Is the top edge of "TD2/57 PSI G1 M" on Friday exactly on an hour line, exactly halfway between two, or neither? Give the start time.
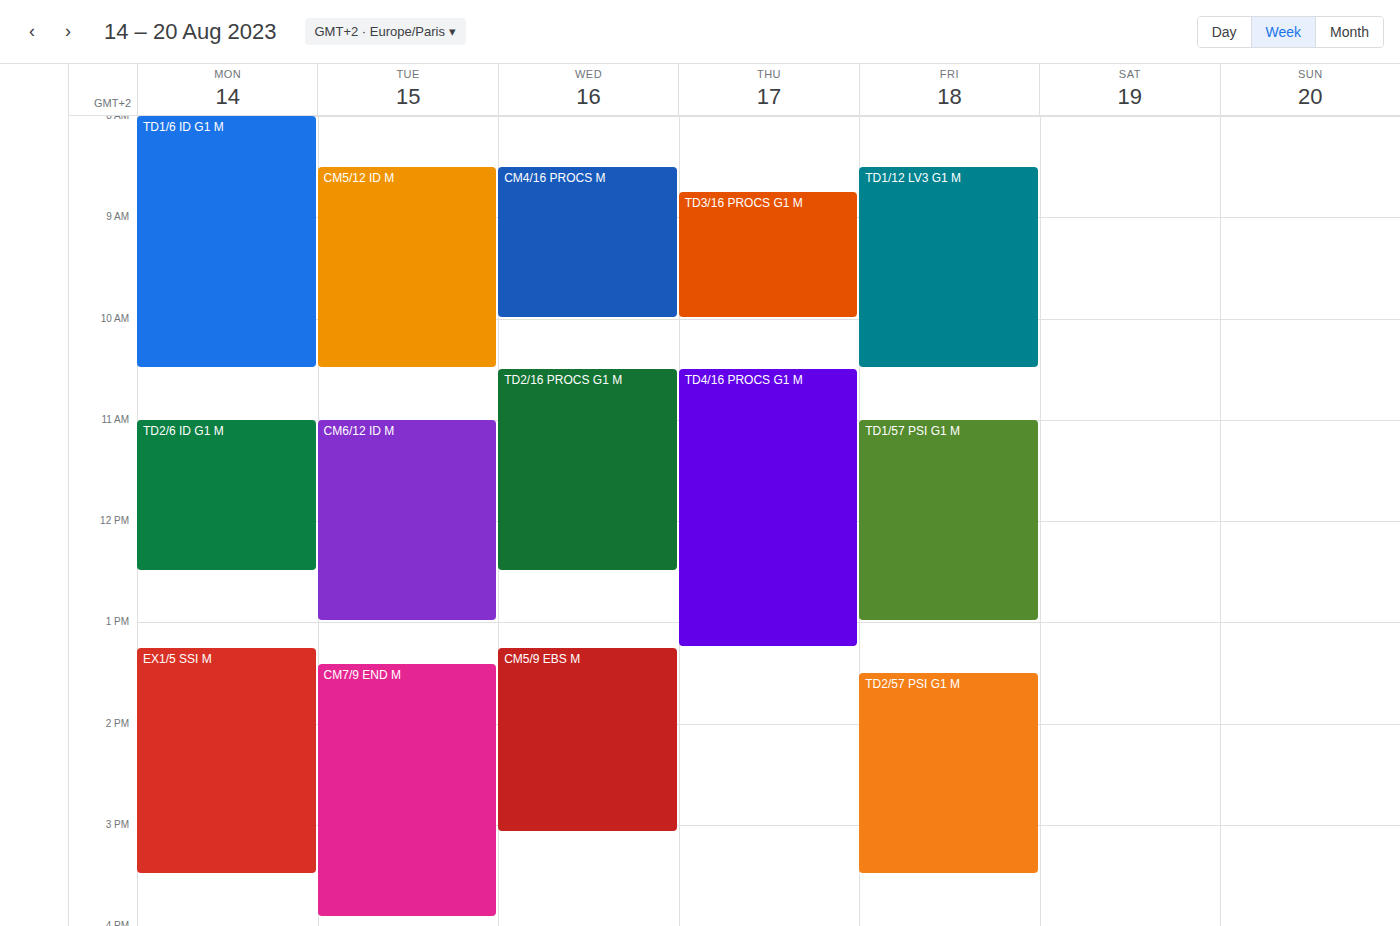
1:30 PM -- halfway between the 1 PM and 2 PM lines.